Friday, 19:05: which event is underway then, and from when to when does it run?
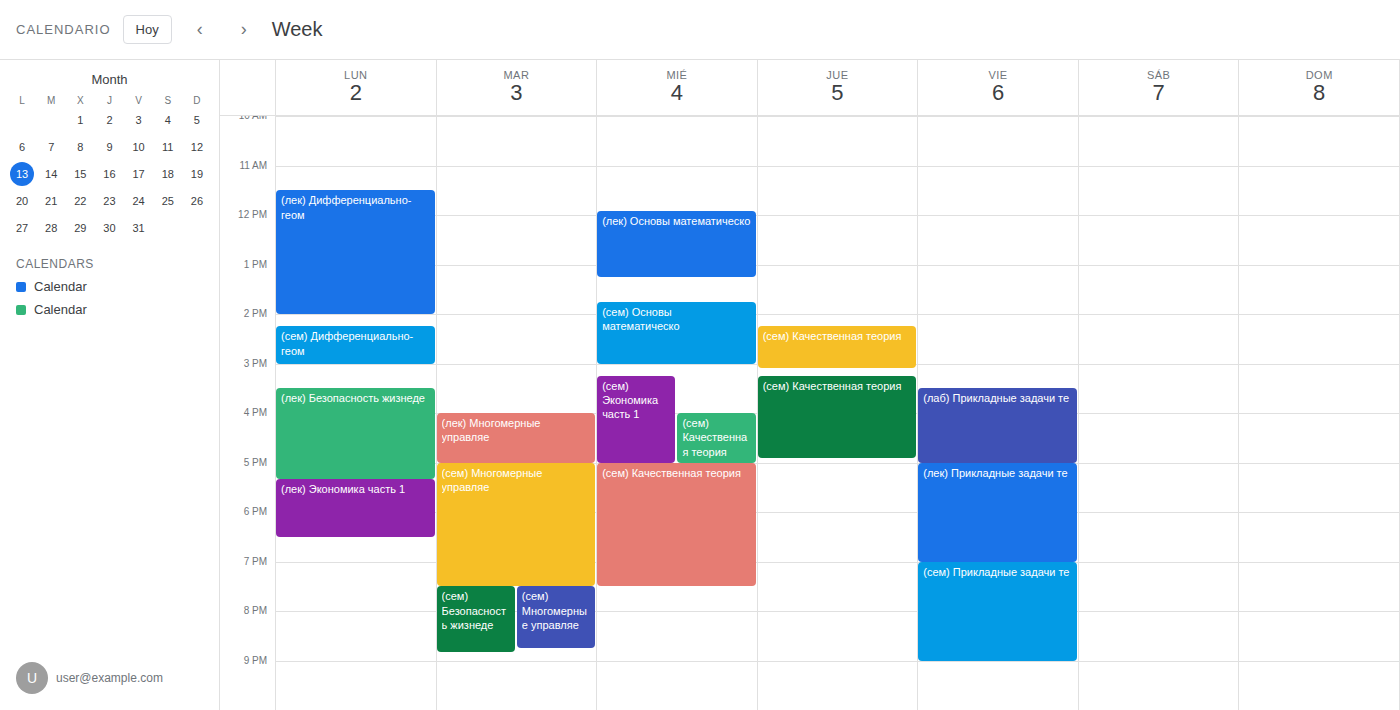
"(сем) Прикладные задачи те", 19:00 to 21:00